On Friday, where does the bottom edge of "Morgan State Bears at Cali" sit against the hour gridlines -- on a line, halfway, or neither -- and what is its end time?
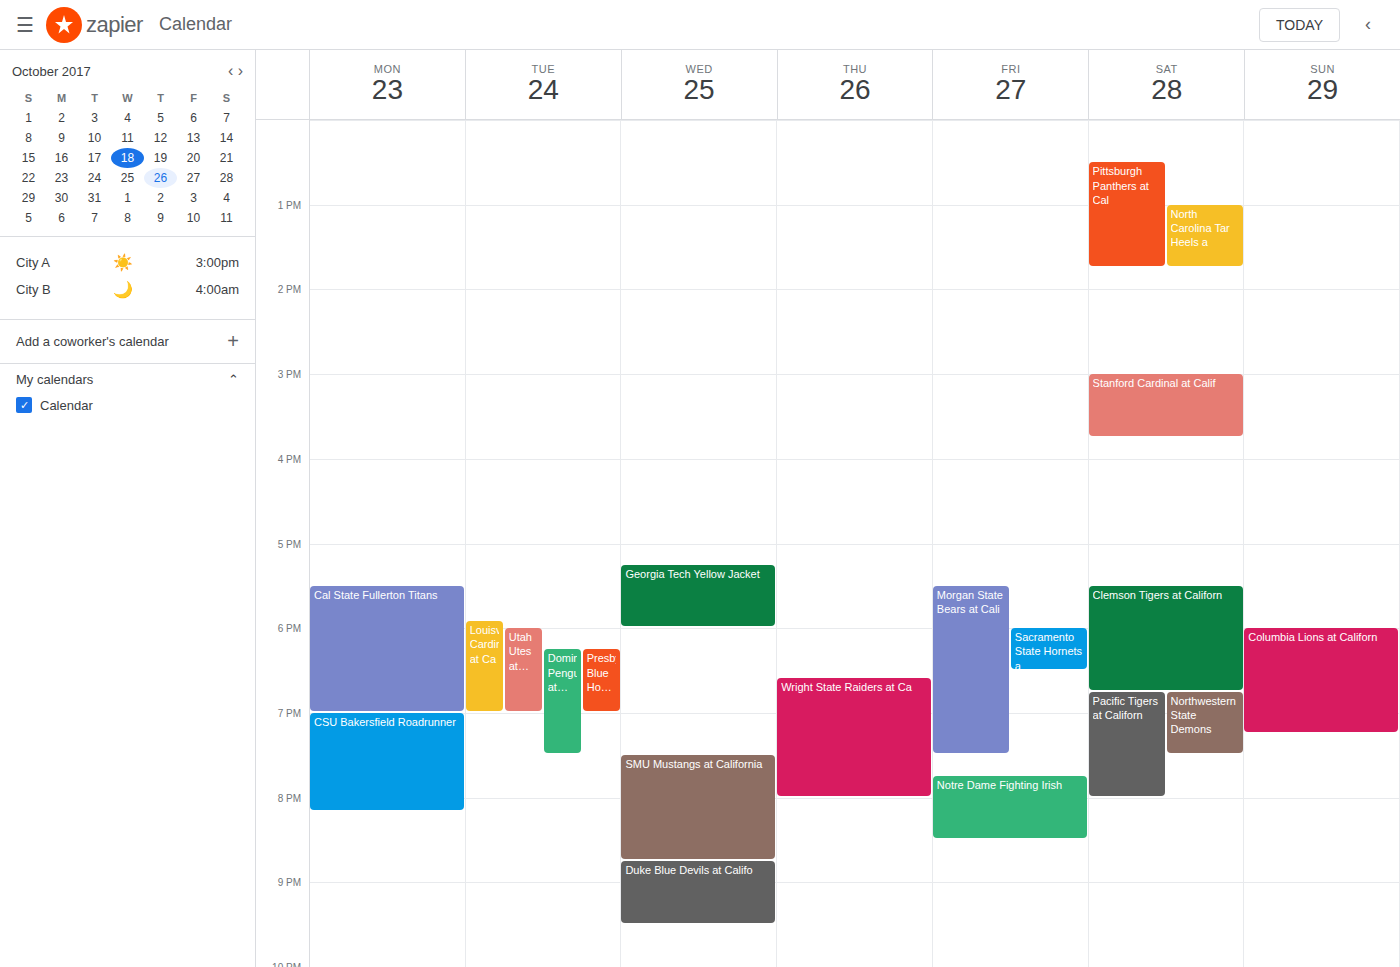
7:30 PM -- halfway between the 7 PM and 8 PM lines.